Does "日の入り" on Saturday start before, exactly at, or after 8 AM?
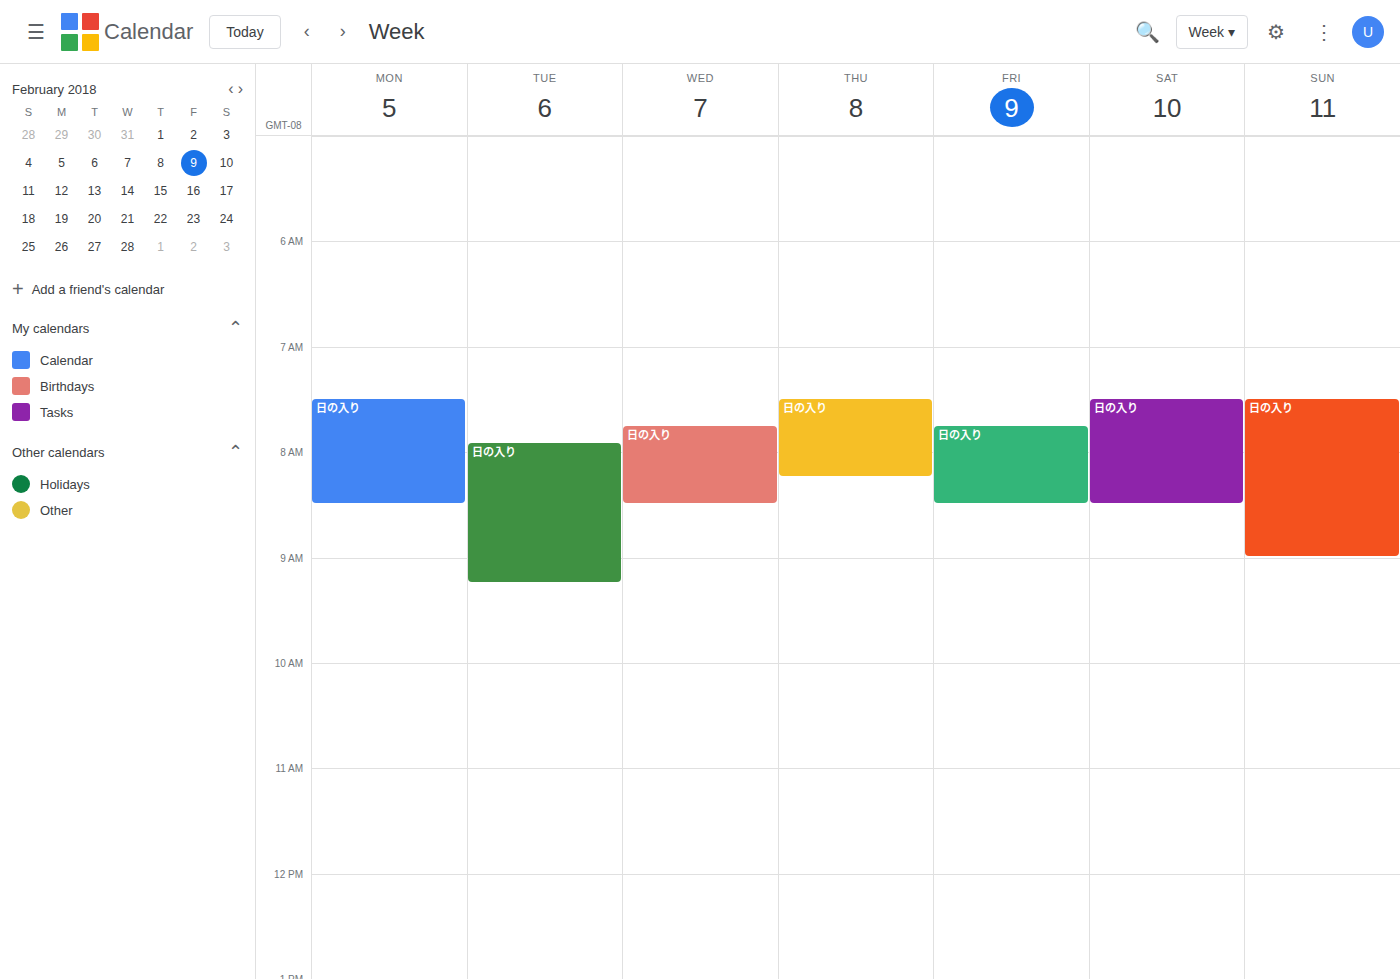
7:30 AM -- before 8 AM, 30 minutes above the 8 AM line.